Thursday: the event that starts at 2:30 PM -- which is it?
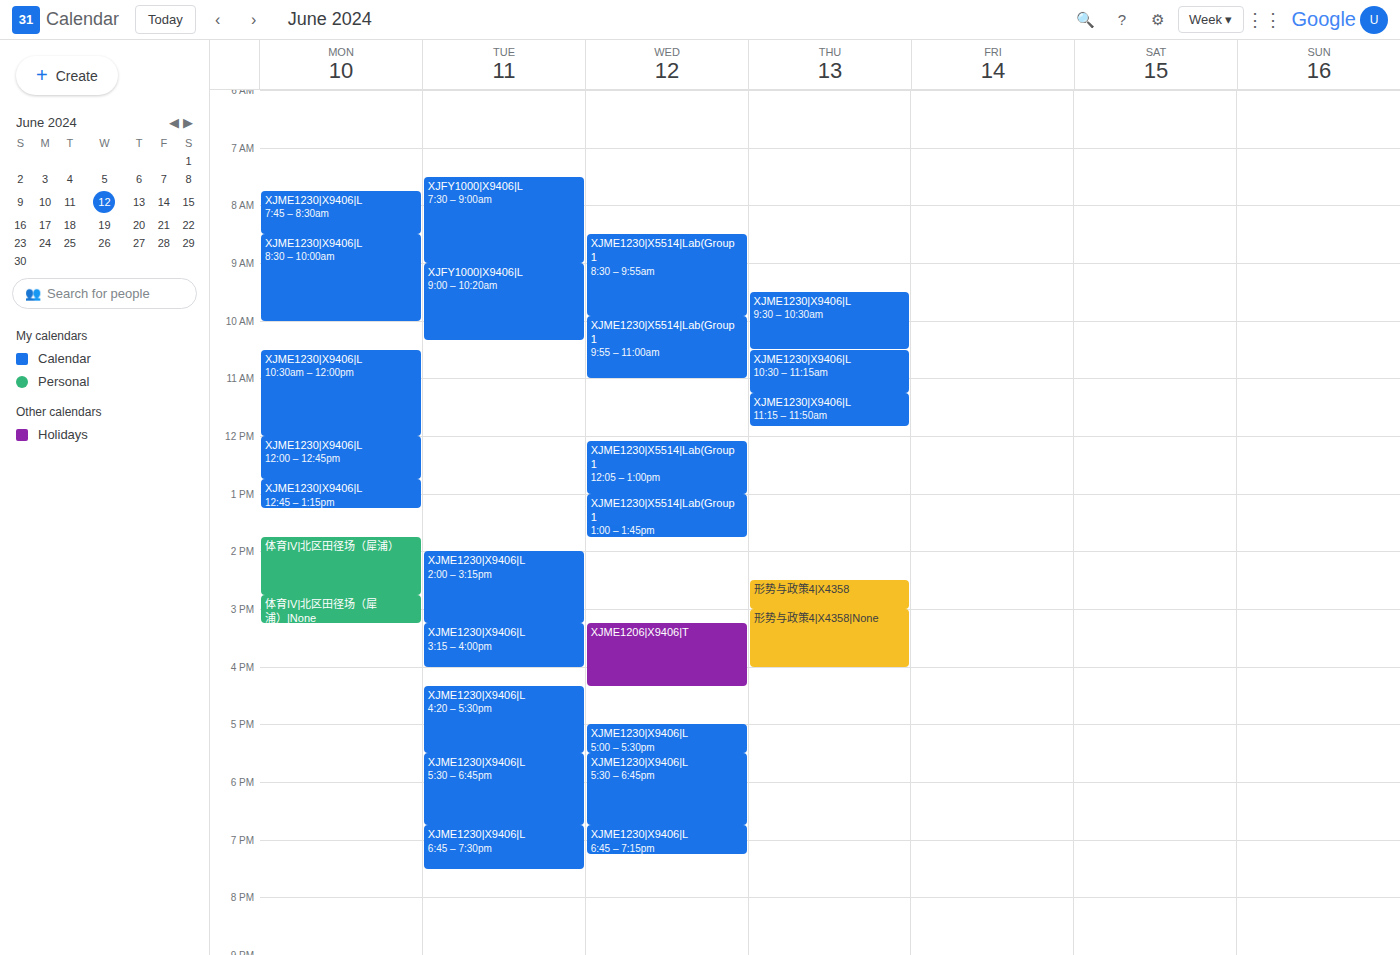
"形势与政策4|X4358"